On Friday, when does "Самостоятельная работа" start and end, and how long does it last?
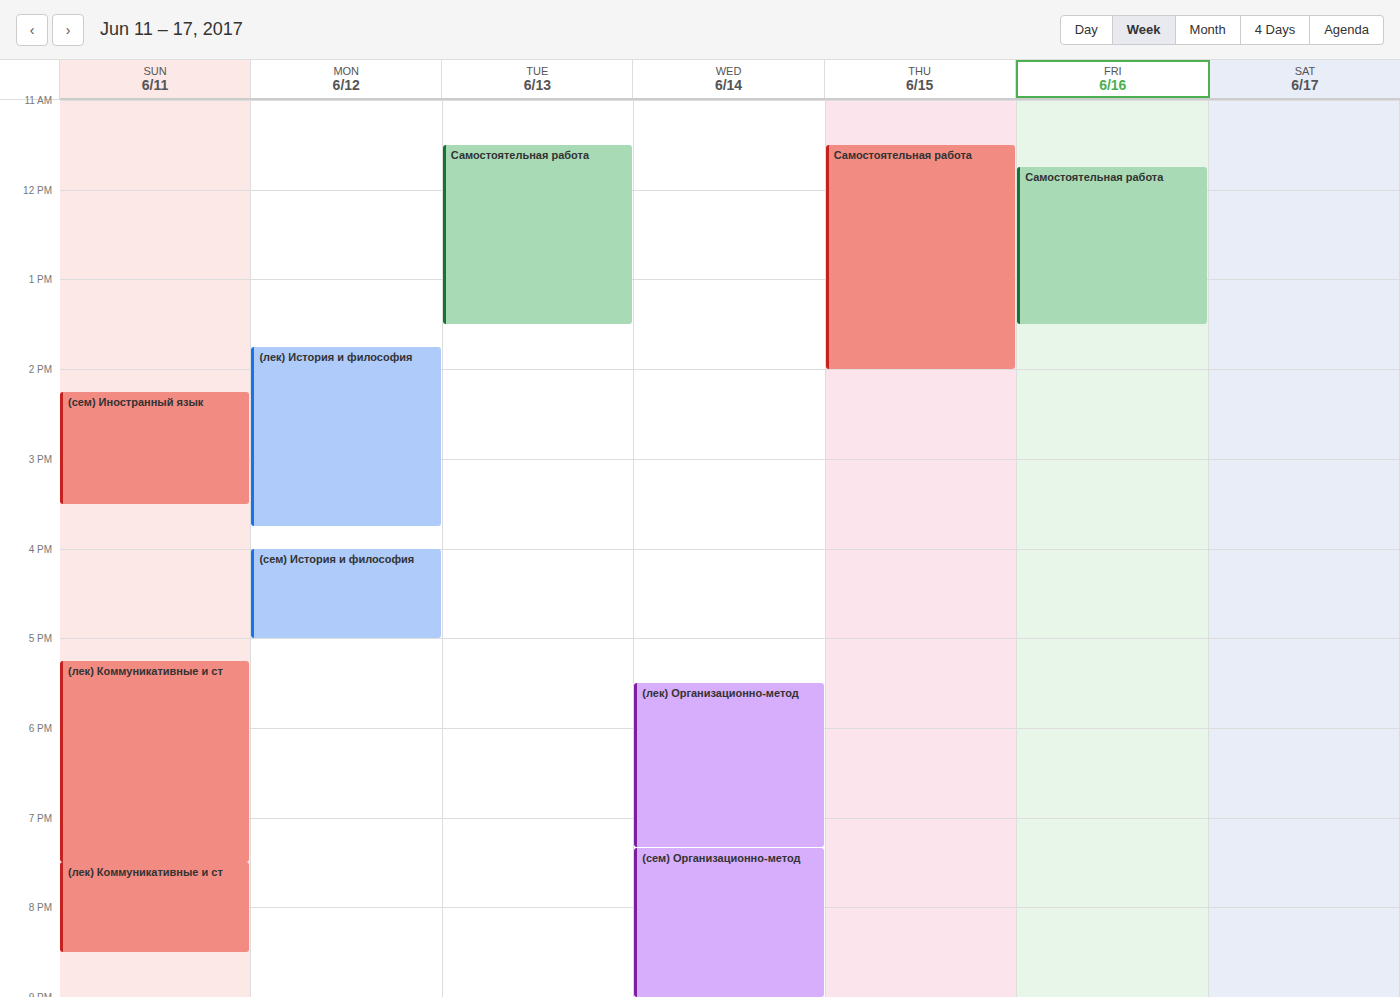
11:45 AM to 1:30 PM, 1 hour 45 minutes